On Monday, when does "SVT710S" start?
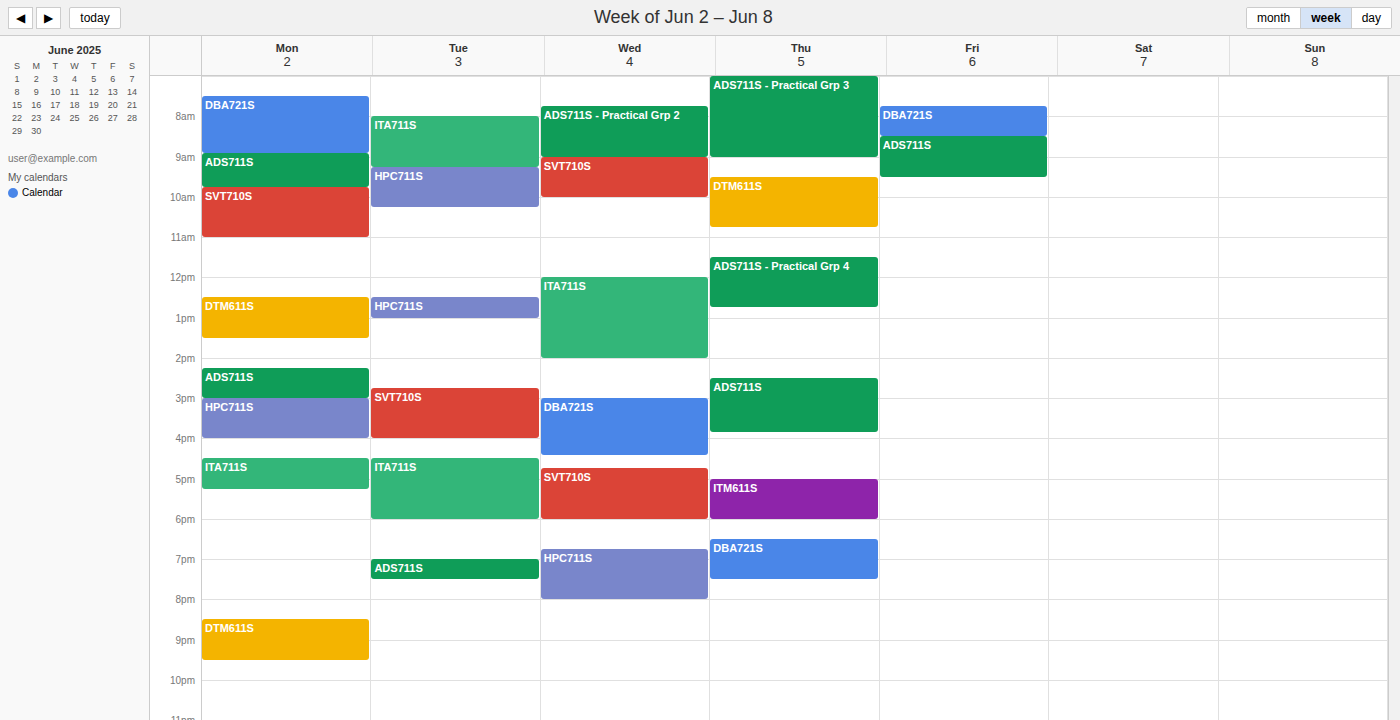
9:45 AM